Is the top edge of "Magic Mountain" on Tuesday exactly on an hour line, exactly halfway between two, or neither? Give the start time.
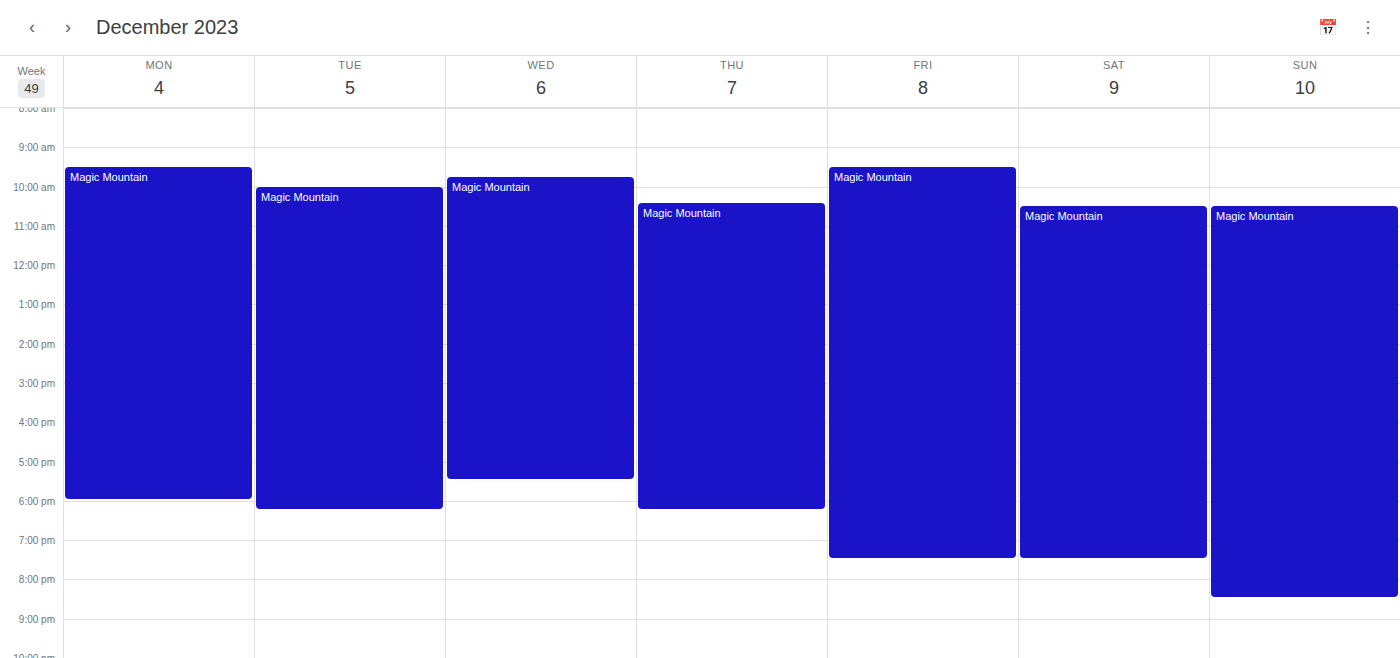
10:00 AM -- exactly on the 10 AM line.